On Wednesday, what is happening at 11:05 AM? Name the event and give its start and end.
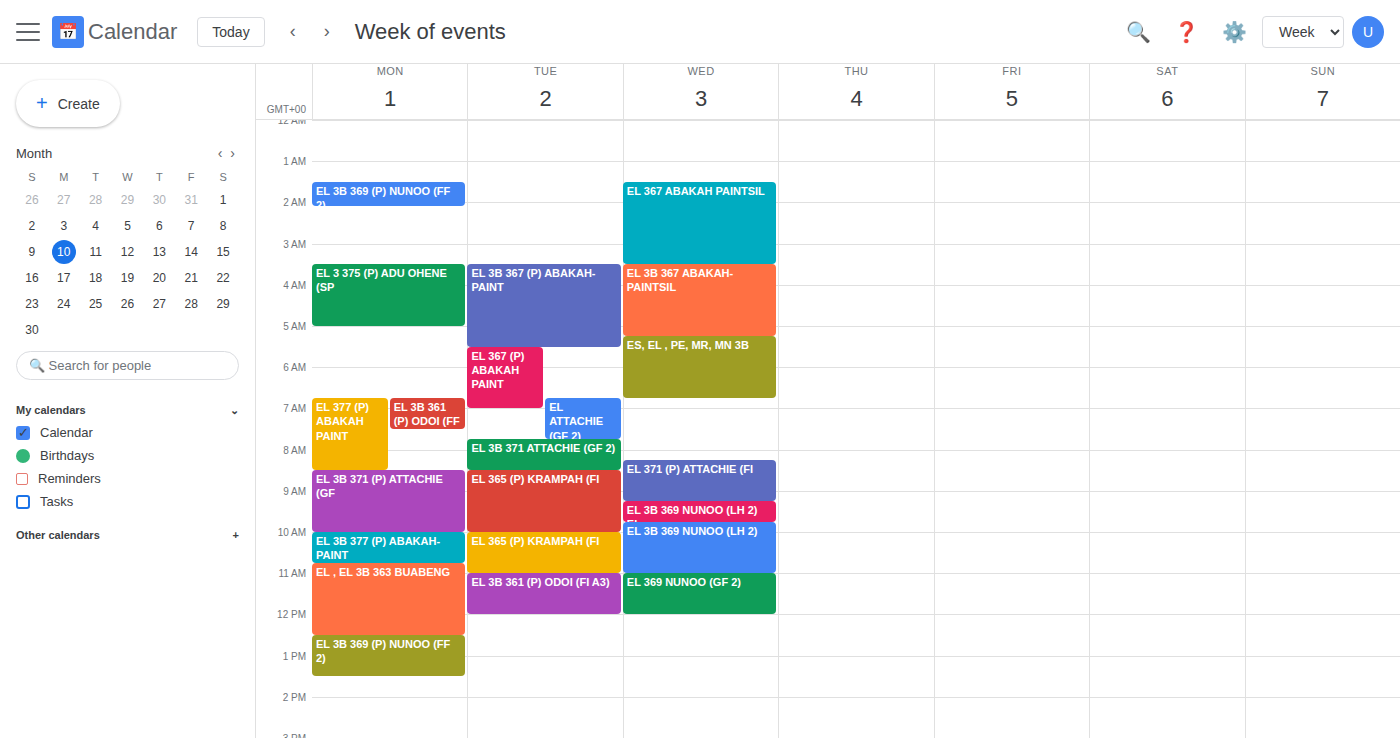
"EL 369 NUNOO (GF 2)", 11:00 AM to 12:00 PM